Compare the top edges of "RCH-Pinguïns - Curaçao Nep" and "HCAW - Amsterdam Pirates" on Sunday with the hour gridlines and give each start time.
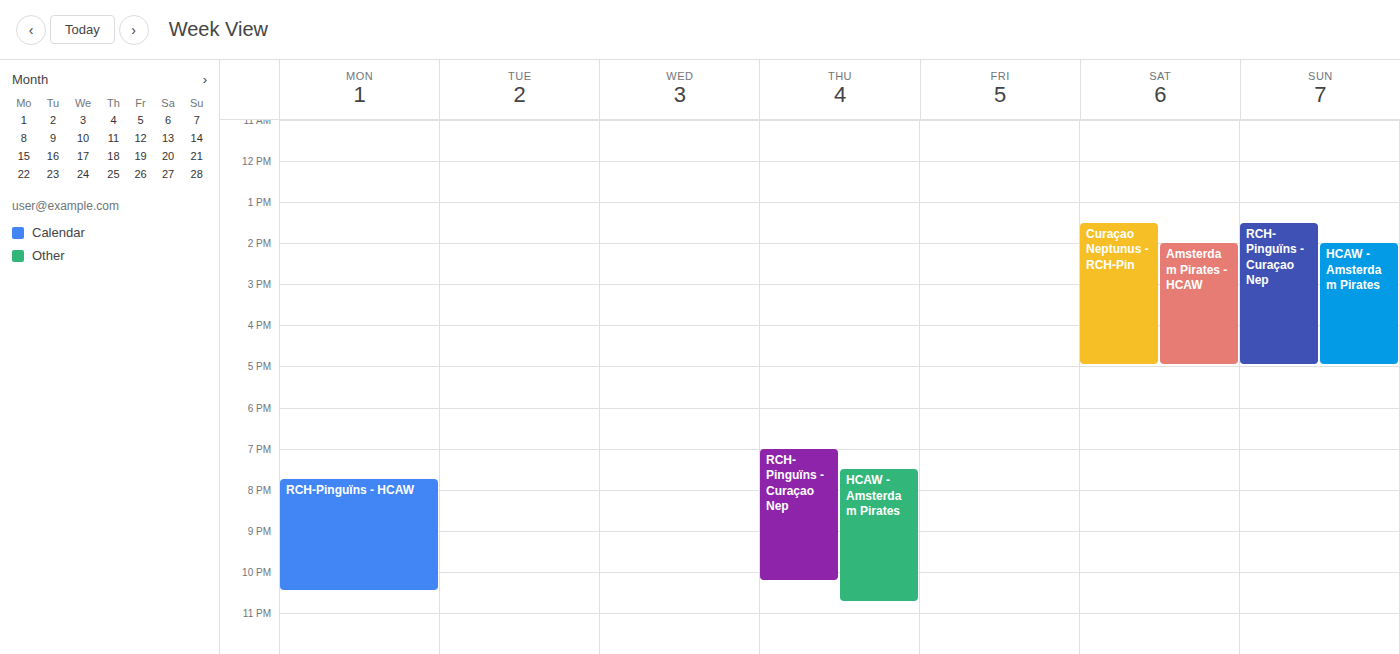
"RCH-Pinguïns - Curaçao Nep": 13:30, halfway between the 13:00 and 14:00 lines. "HCAW - Amsterdam Pirates": 14:00, exactly on the 14:00 line.